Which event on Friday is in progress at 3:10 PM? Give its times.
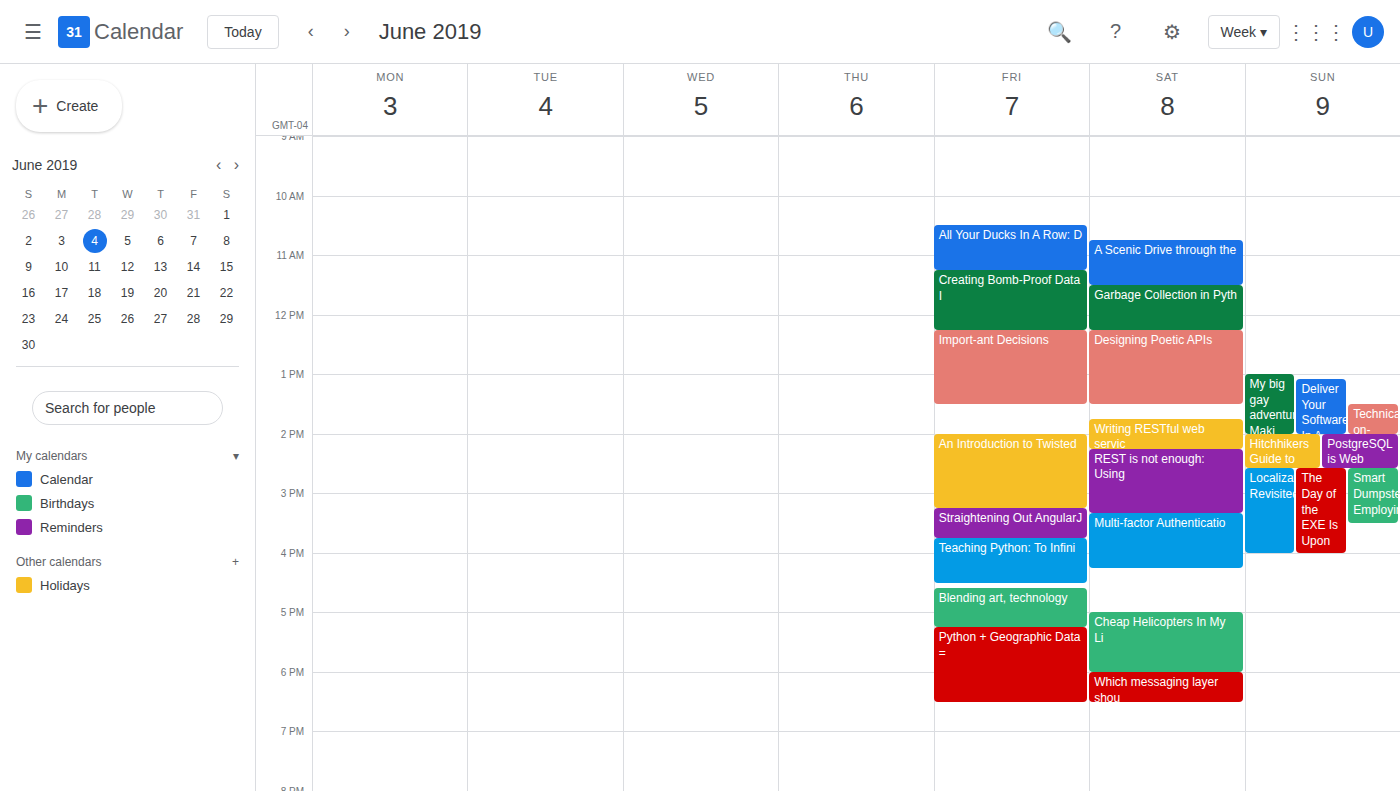
"An Introduction to Twisted", 2:00 PM to 3:15 PM